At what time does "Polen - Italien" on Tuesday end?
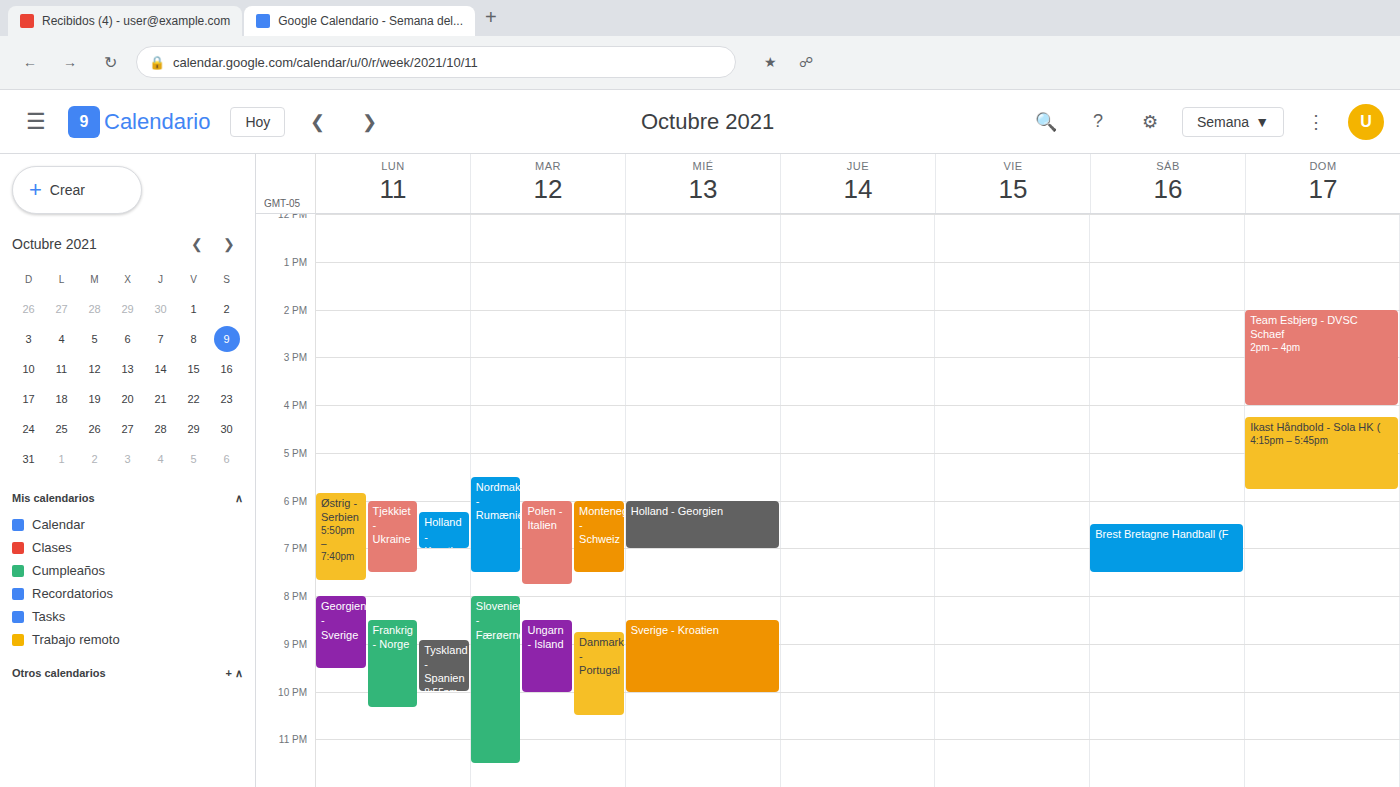
19:45